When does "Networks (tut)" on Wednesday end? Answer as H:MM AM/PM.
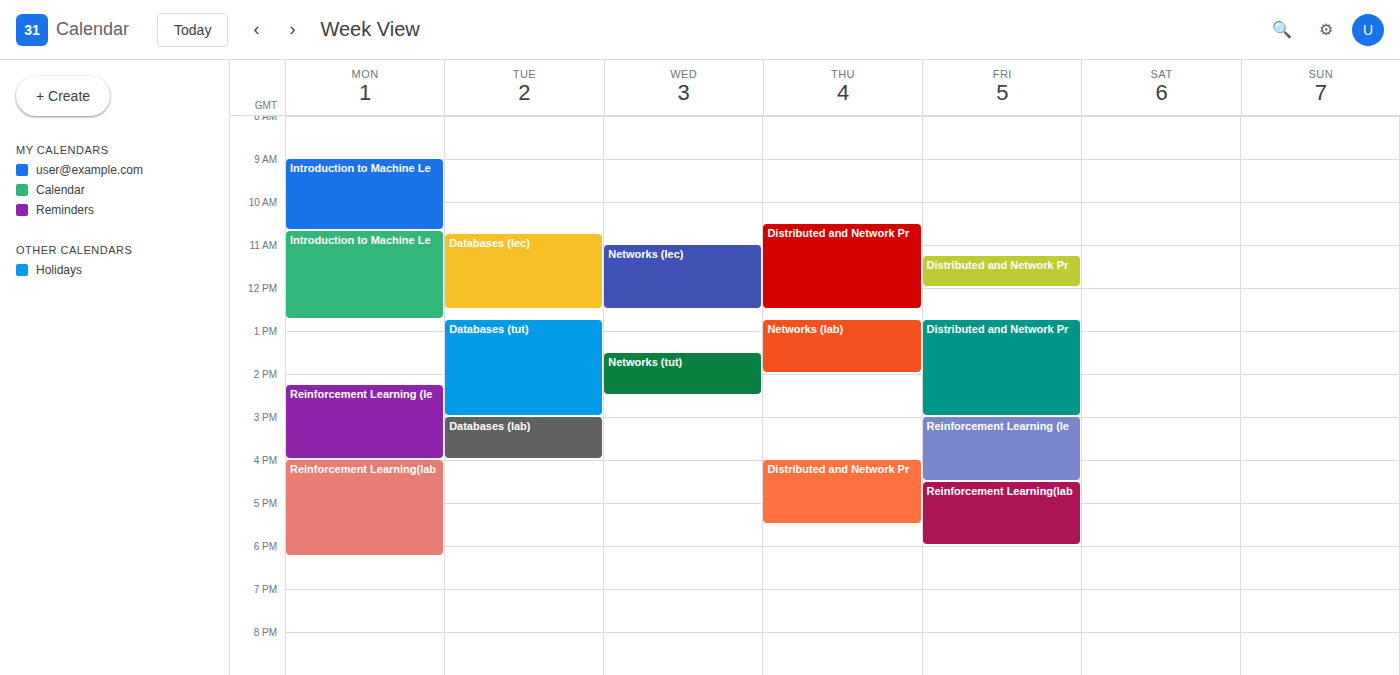
2:30 PM